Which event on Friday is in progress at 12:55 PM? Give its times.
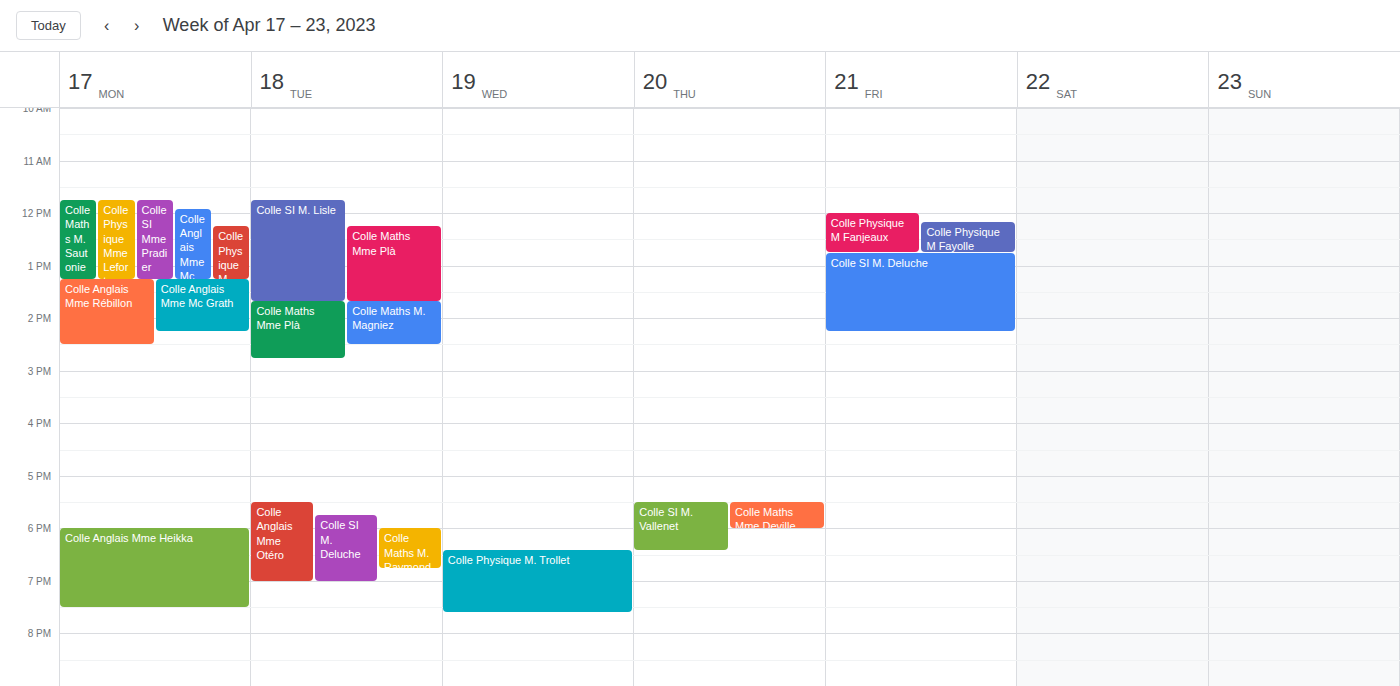
"Colle SI M. Deluche", 12:45 PM to 2:15 PM